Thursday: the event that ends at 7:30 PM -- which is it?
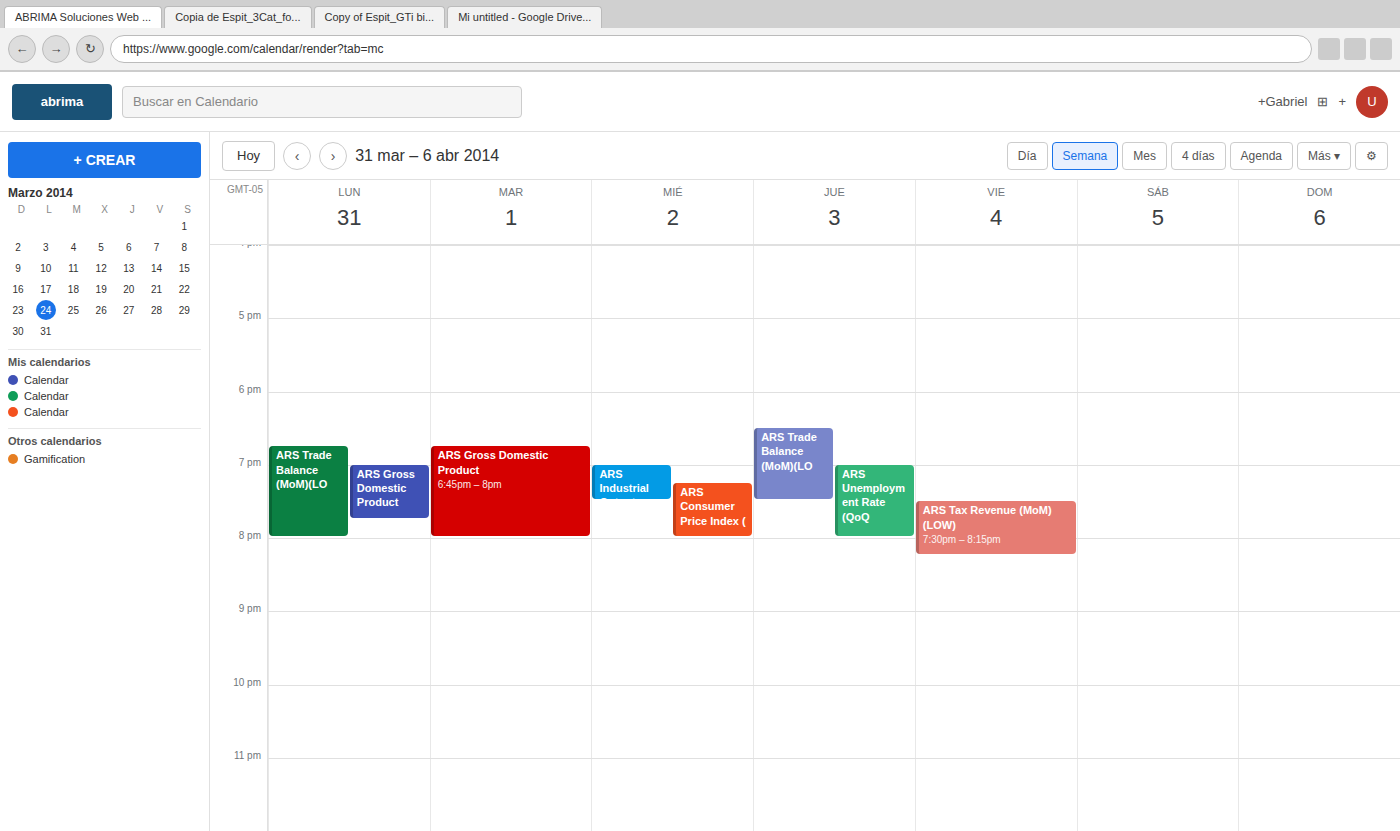
"ARS Trade Balance (MoM)(LO"